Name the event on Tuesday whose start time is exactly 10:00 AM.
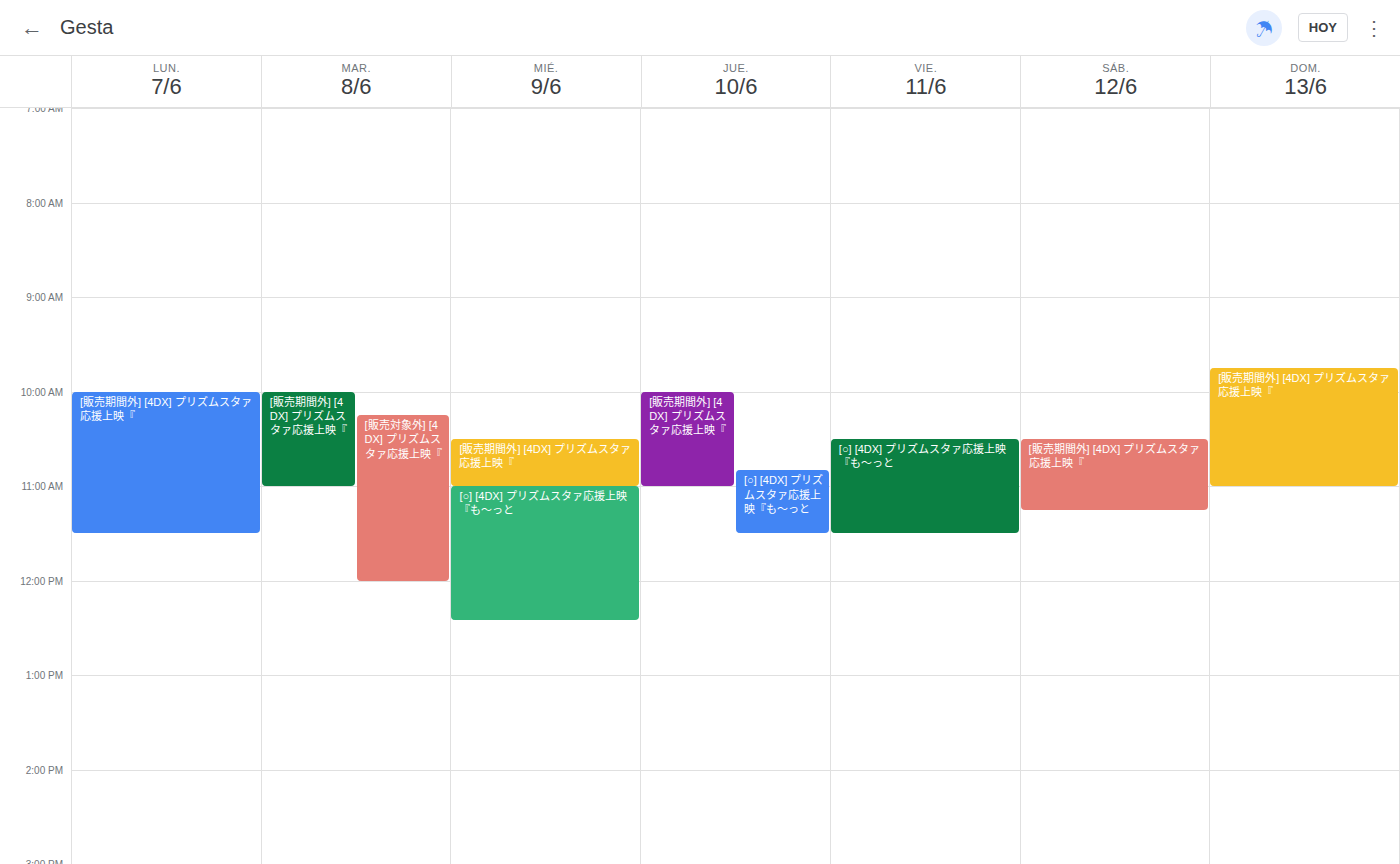
"[販売期間外] [4DX] プリズムスタァ応援上映『"